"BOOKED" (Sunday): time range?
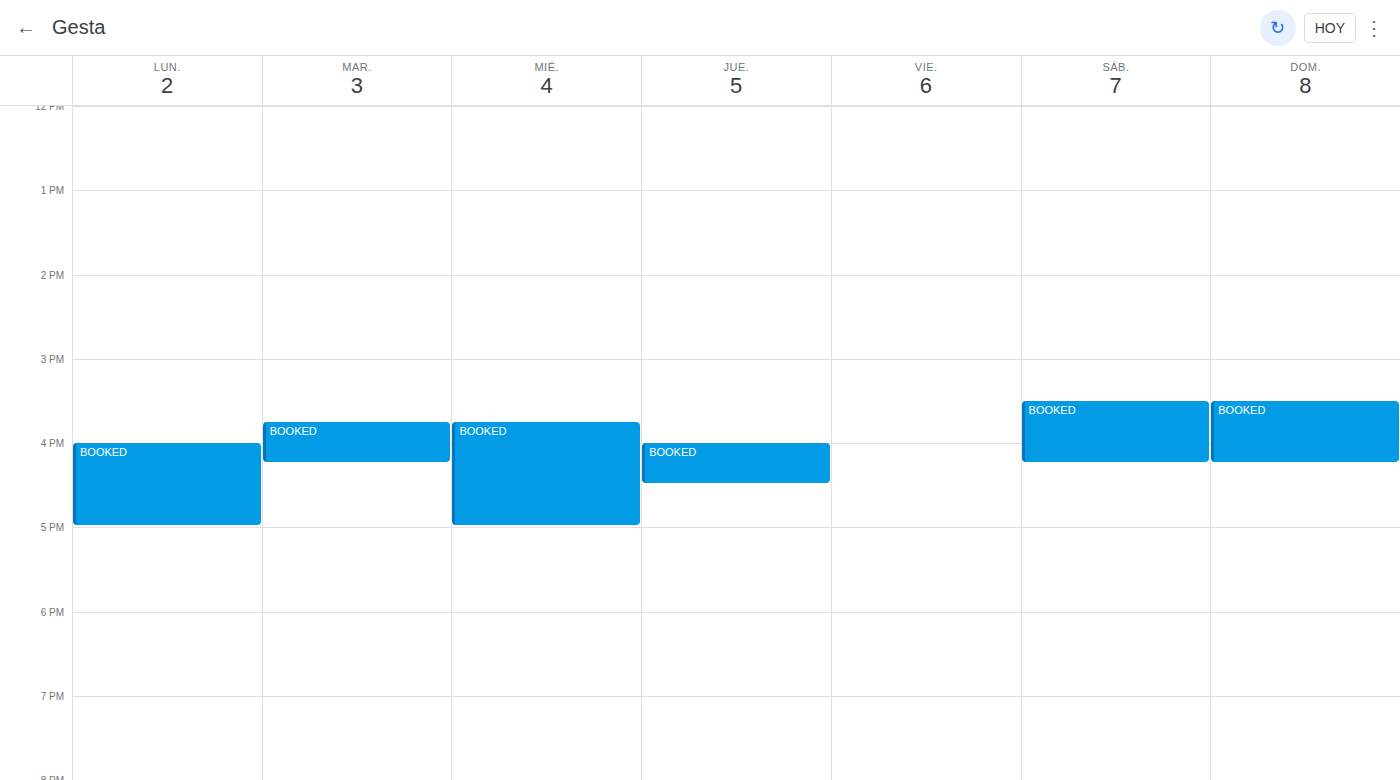
3:30 PM to 4:15 PM